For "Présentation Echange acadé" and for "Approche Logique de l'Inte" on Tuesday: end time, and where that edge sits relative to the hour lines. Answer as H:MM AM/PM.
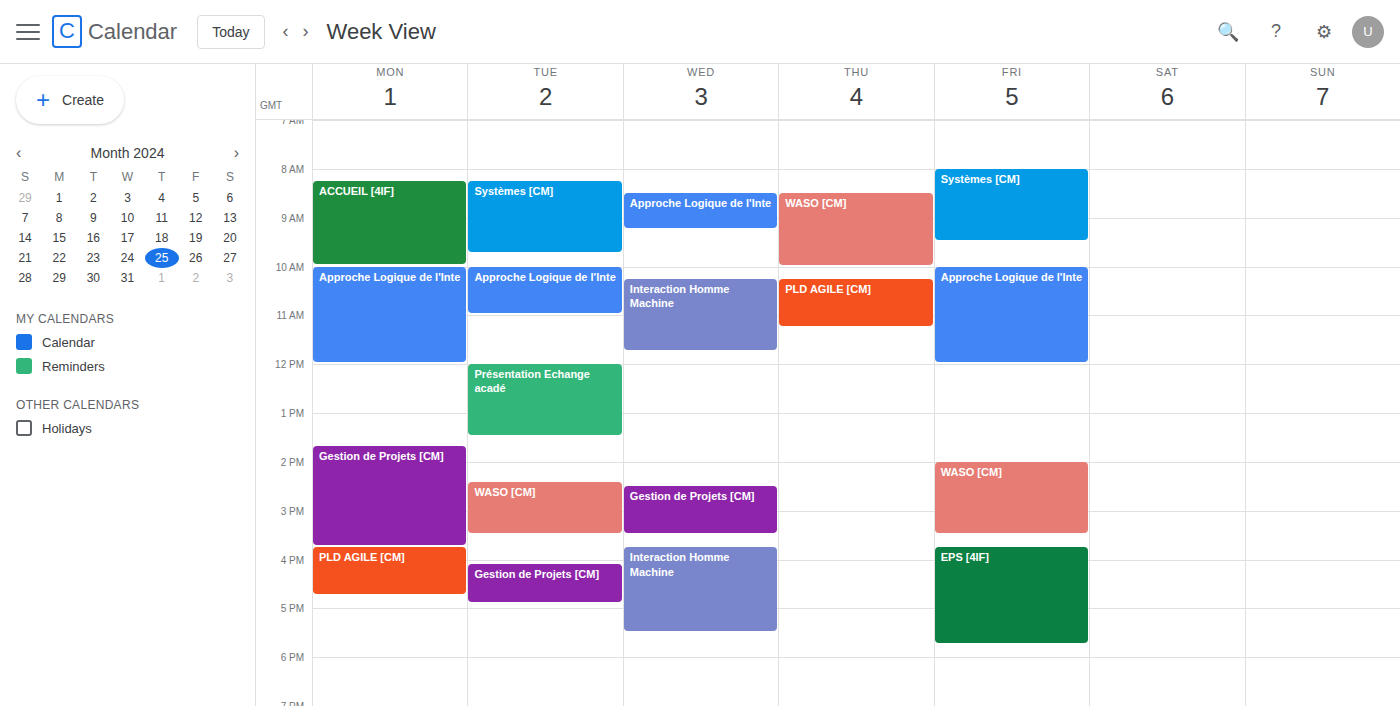
"Présentation Echange acadé": 1:30 PM, halfway between the 1 PM and 2 PM lines. "Approche Logique de l'Inte": 11:00 AM, exactly on the 11 AM line.